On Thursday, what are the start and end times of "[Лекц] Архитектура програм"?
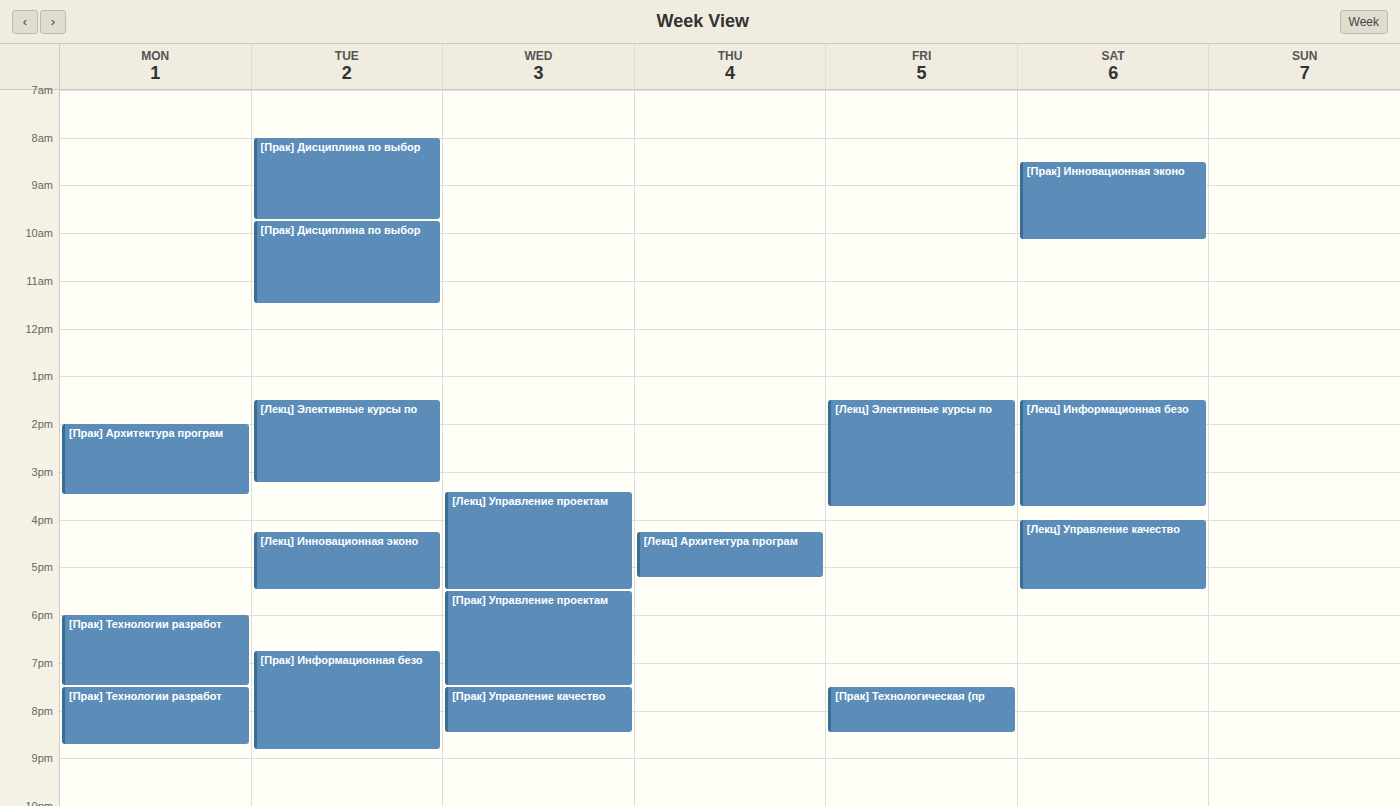
4:15 PM to 5:15 PM